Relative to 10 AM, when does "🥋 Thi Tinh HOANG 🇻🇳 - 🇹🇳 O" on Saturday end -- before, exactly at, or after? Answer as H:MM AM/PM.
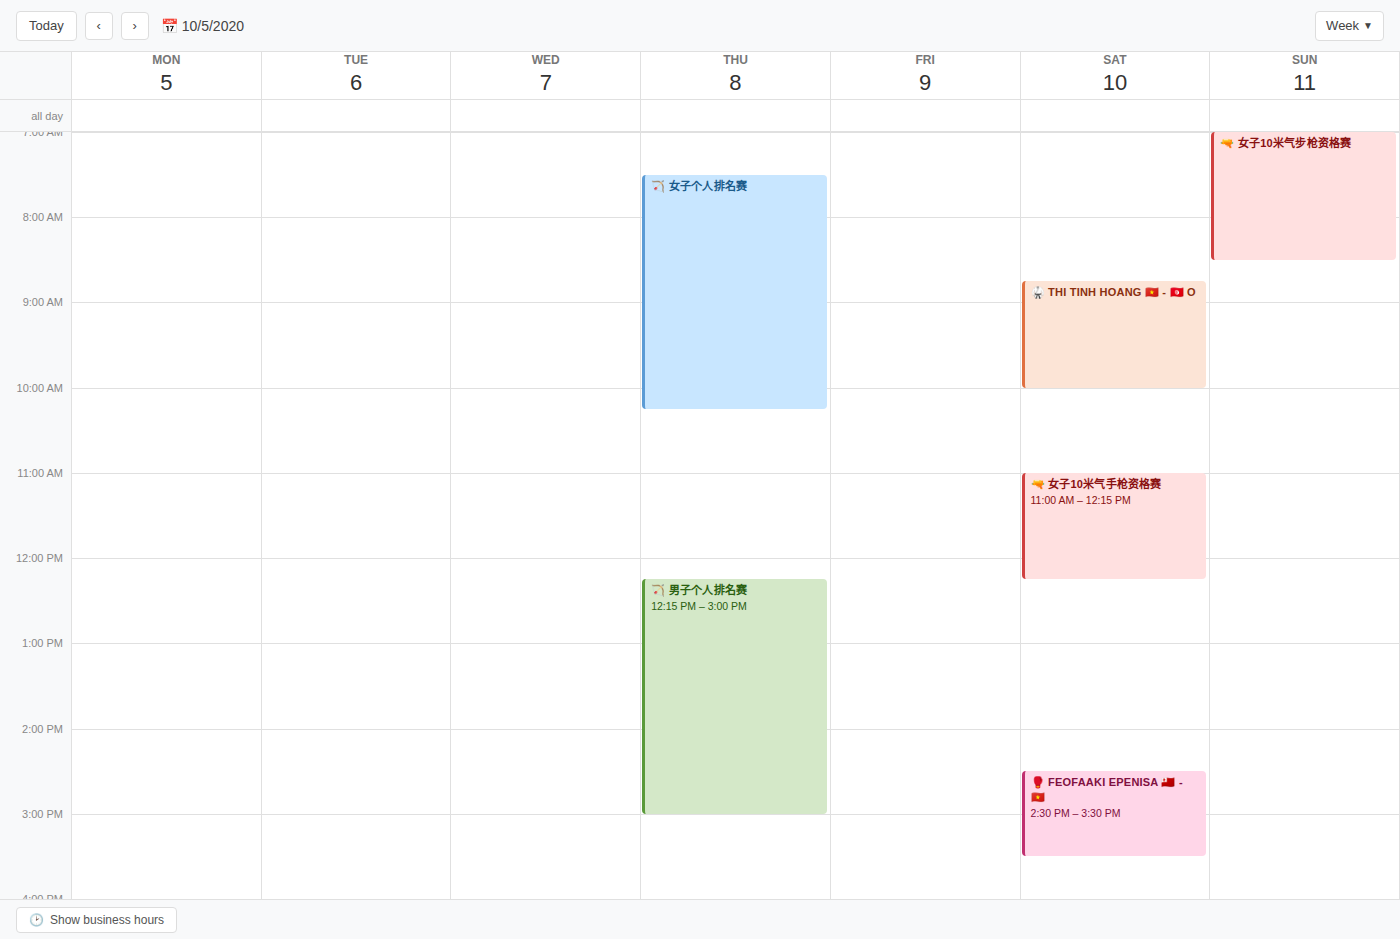
10:00 AM -- exactly at 10 AM, on the 10 AM line.